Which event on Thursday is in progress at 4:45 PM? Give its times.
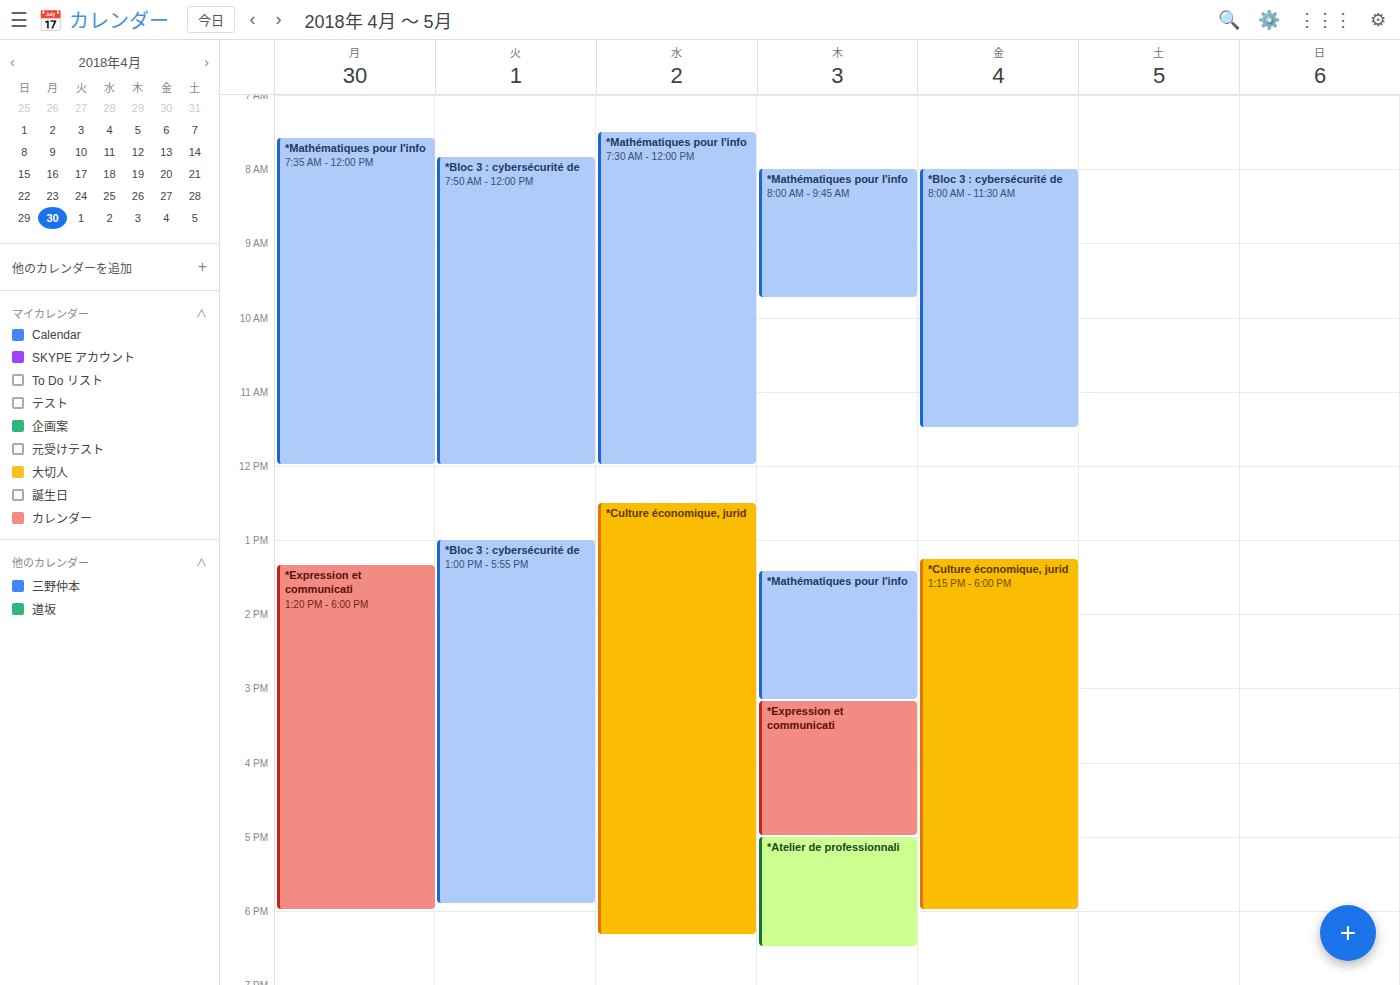
"*Expression et communicati", 3:10 PM to 5:00 PM